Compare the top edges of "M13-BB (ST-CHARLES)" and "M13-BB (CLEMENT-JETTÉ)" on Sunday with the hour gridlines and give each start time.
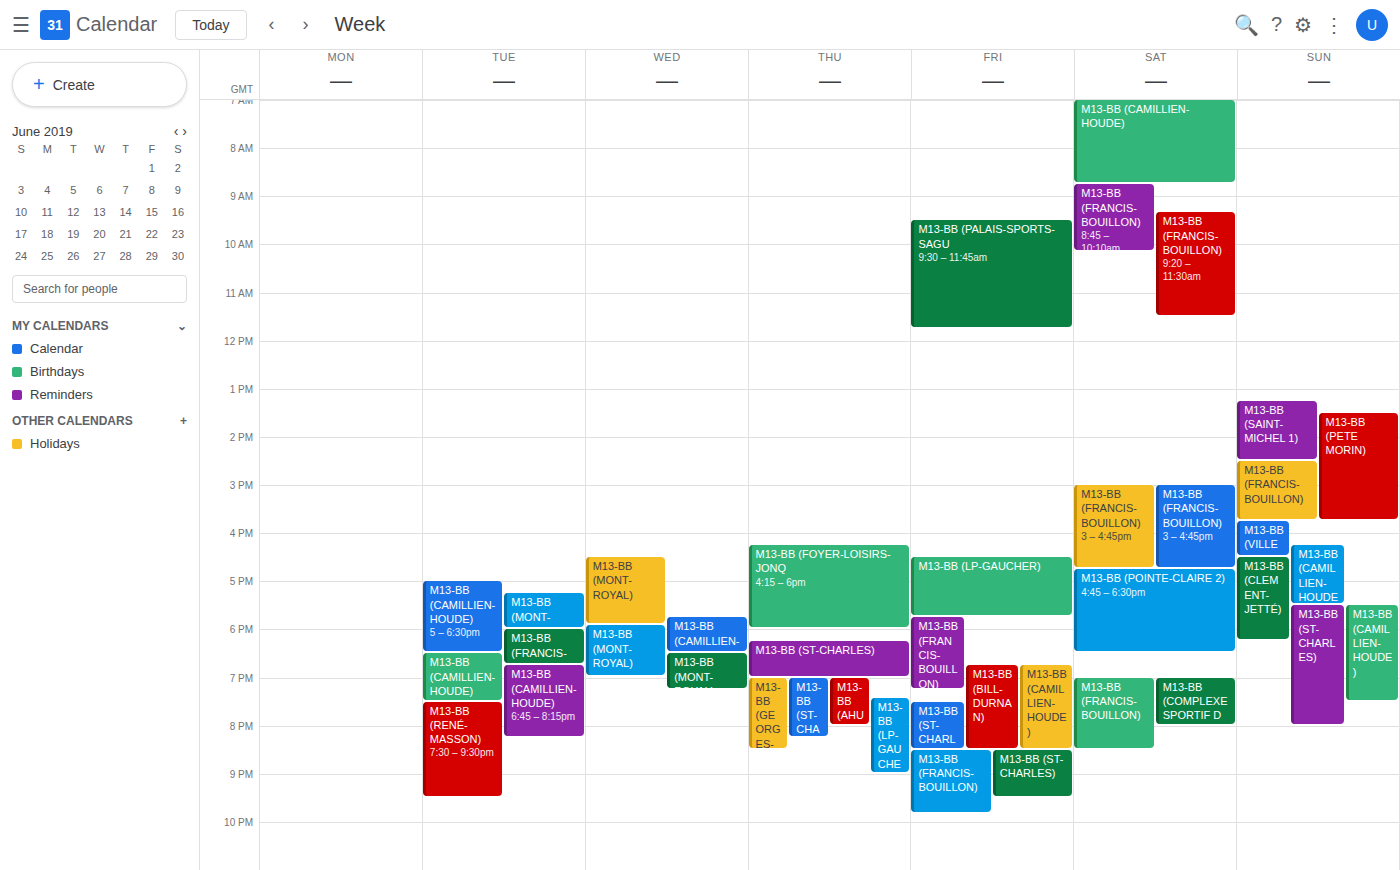
"M13-BB (ST-CHARLES)": 5:30 PM, halfway between the 5 PM and 6 PM lines. "M13-BB (CLEMENT-JETTÉ)": 4:30 PM, halfway between the 4 PM and 5 PM lines.